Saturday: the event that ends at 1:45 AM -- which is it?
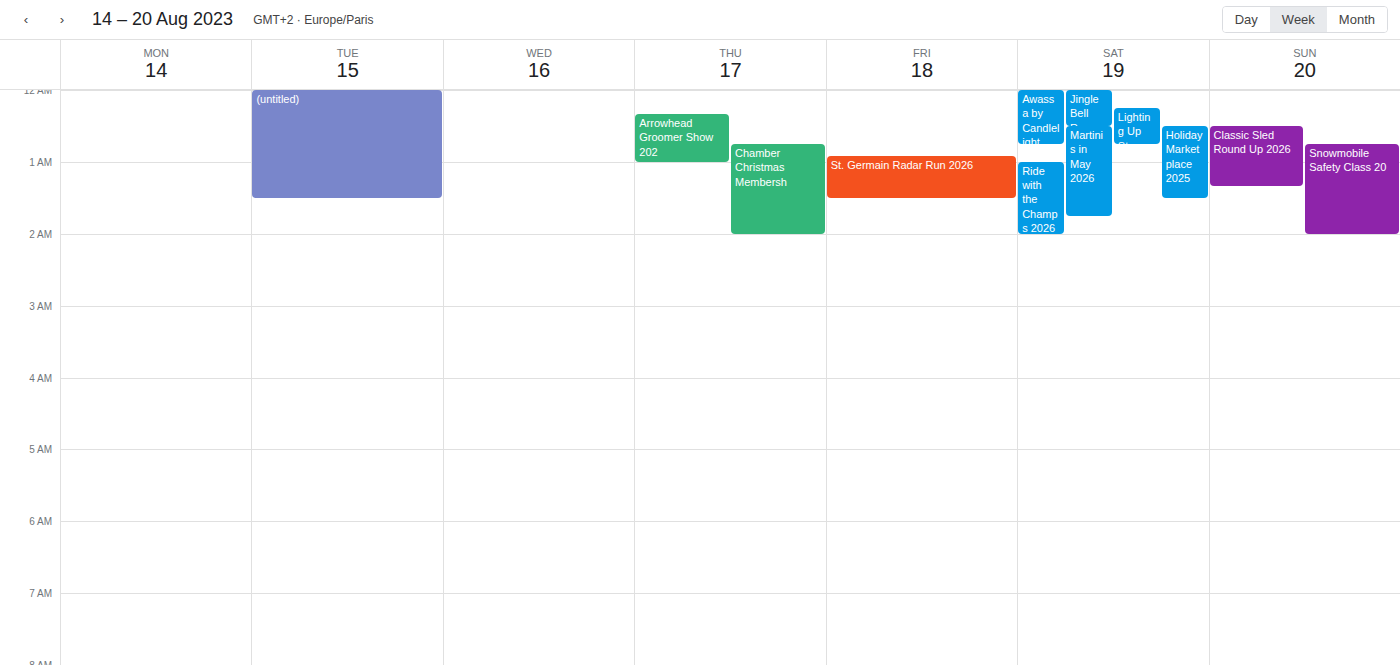
"Martinis in May 2026"